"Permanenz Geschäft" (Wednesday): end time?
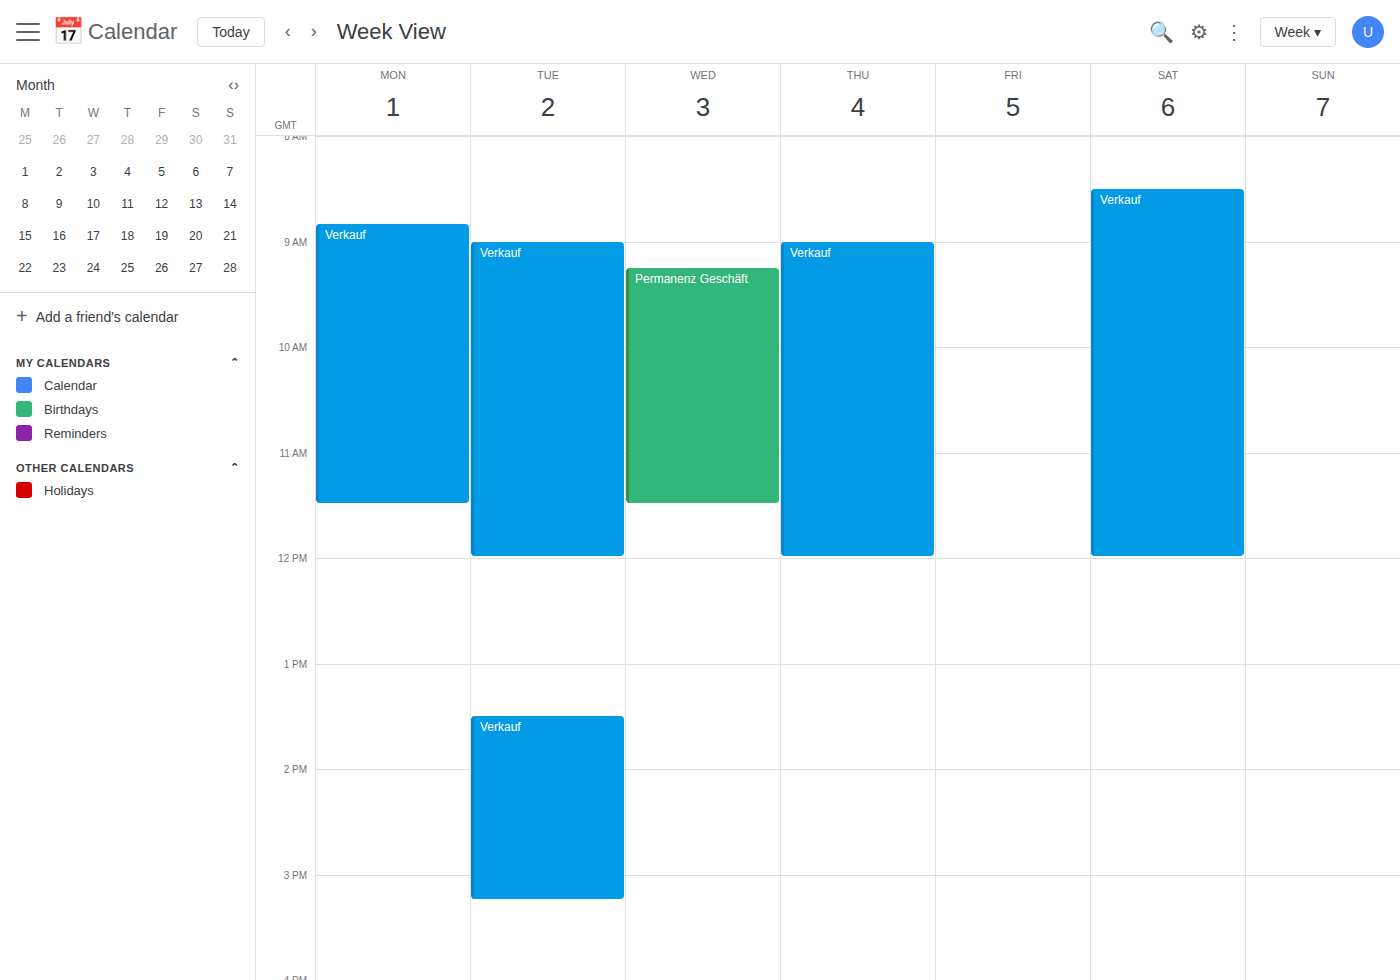
11:30 AM